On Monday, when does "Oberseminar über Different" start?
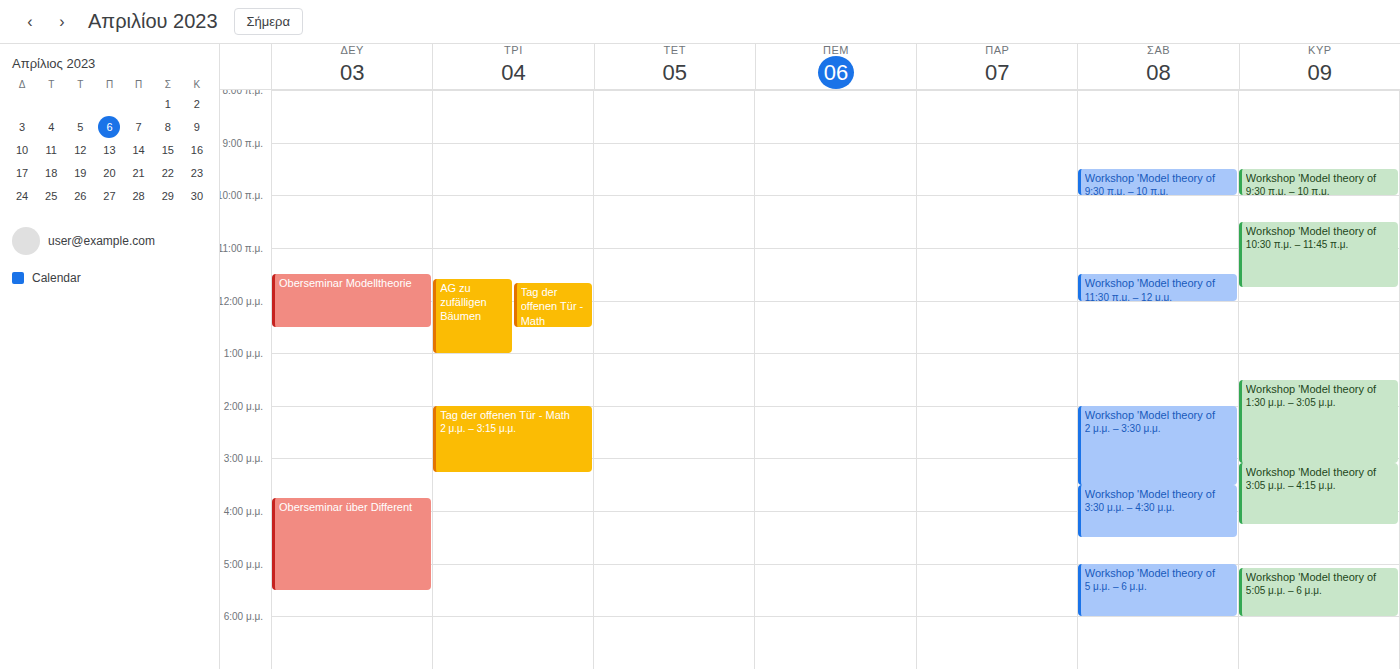
3:45 PM